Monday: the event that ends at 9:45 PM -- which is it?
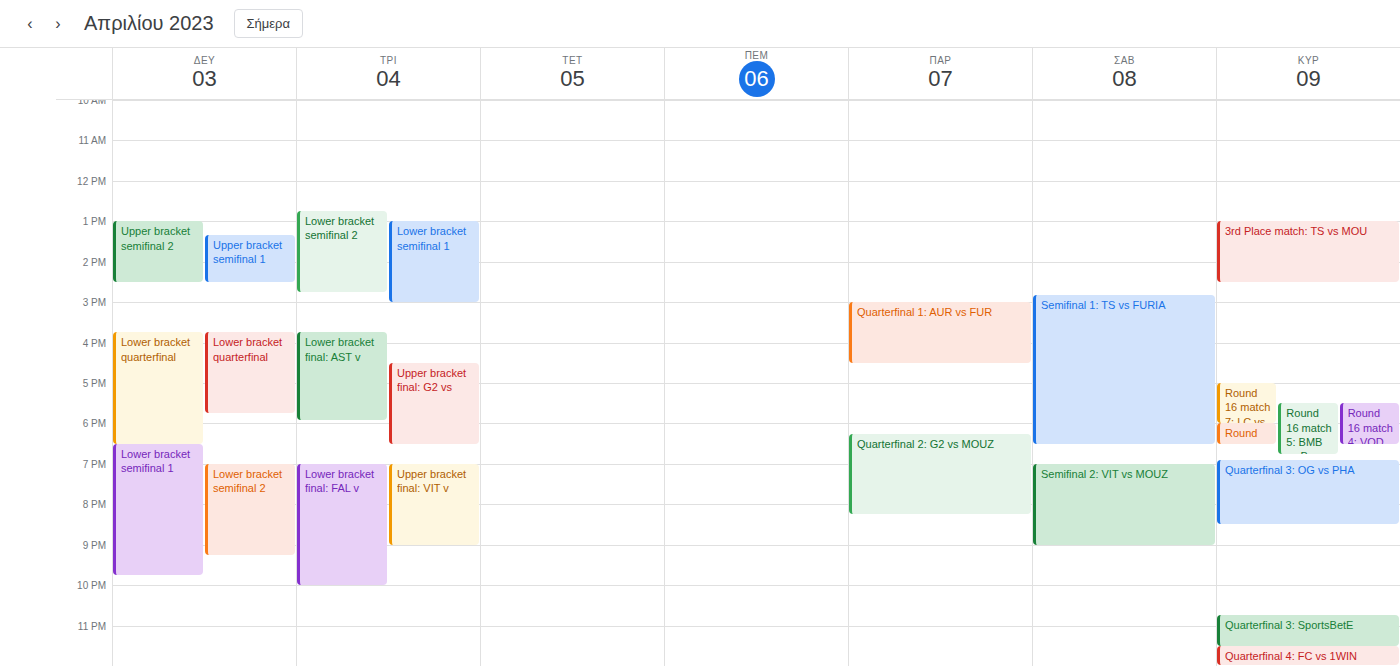
"Lower bracket semifinal 1"